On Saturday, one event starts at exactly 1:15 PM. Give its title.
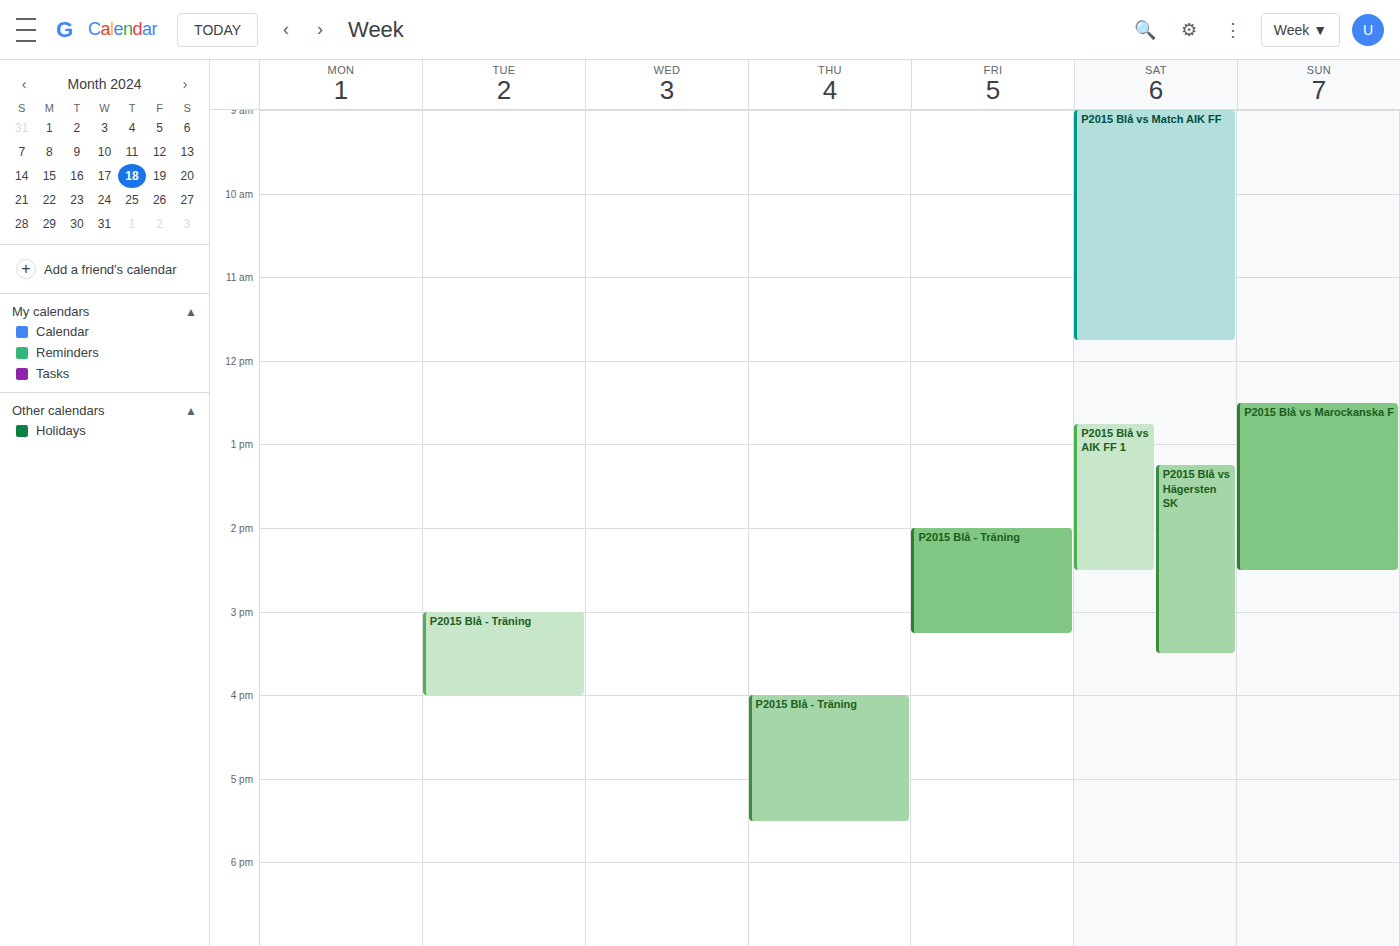
"P2015 Blå vs Hägersten SK"